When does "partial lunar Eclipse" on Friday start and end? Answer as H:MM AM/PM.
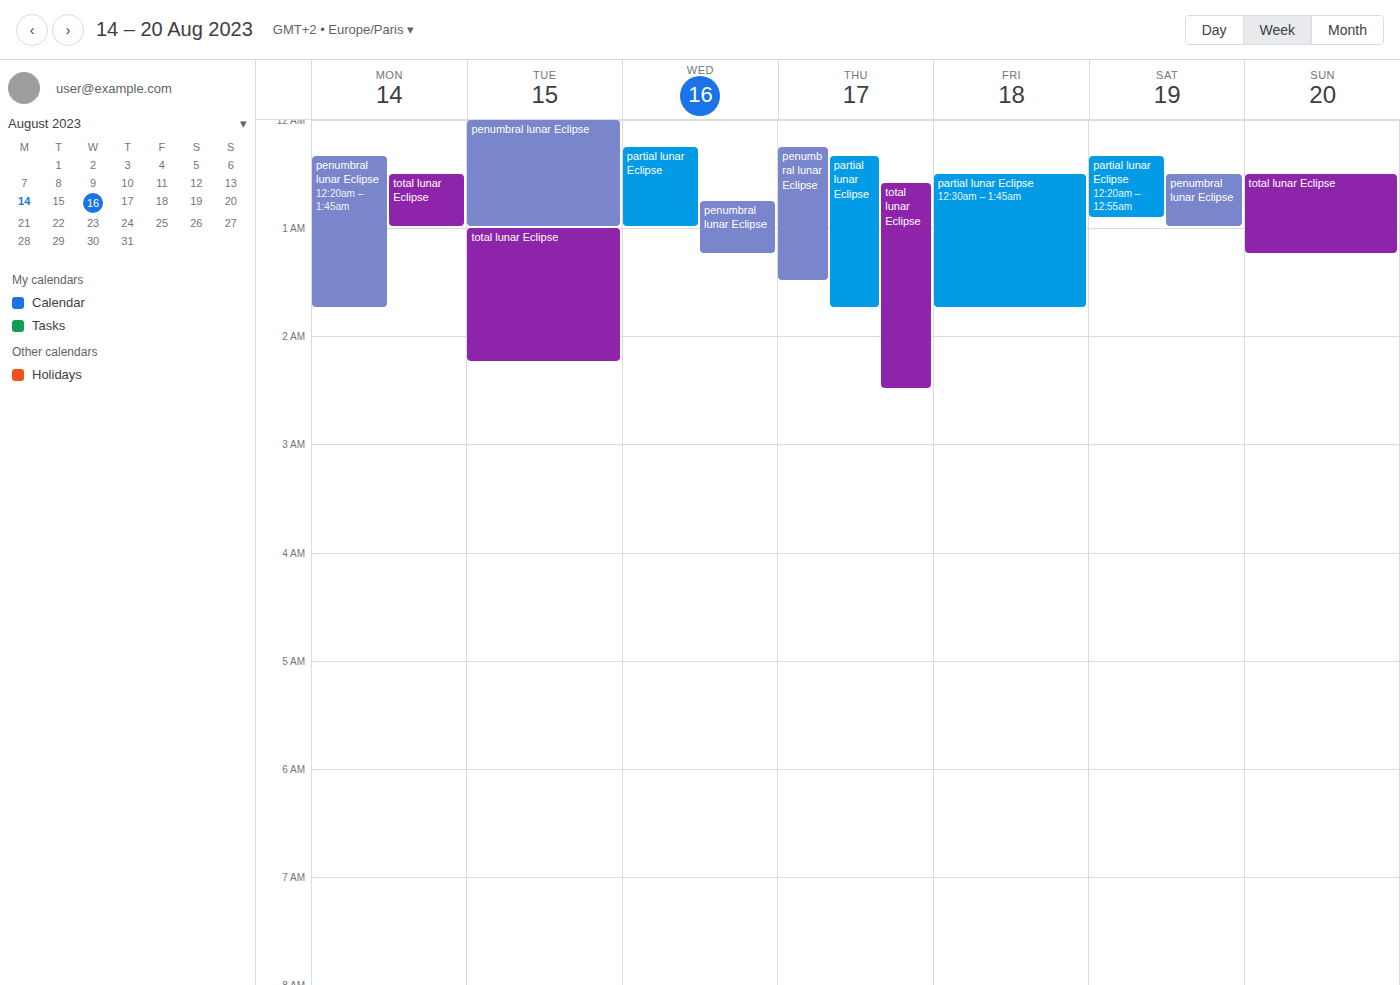
12:30 AM to 1:45 AM